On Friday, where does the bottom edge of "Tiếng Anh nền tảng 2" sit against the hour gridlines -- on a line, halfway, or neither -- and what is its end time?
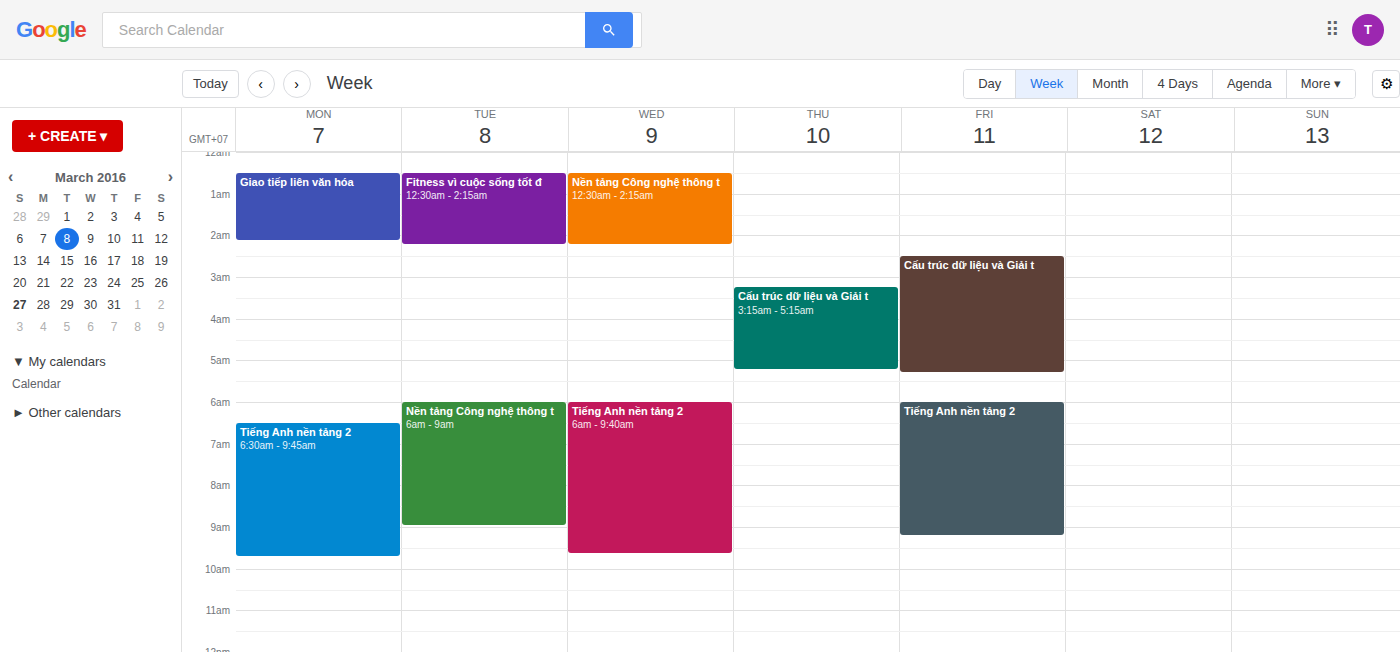
9:15 AM -- neither: a quarter of the way from the 9 AM line to the 10 AM line.